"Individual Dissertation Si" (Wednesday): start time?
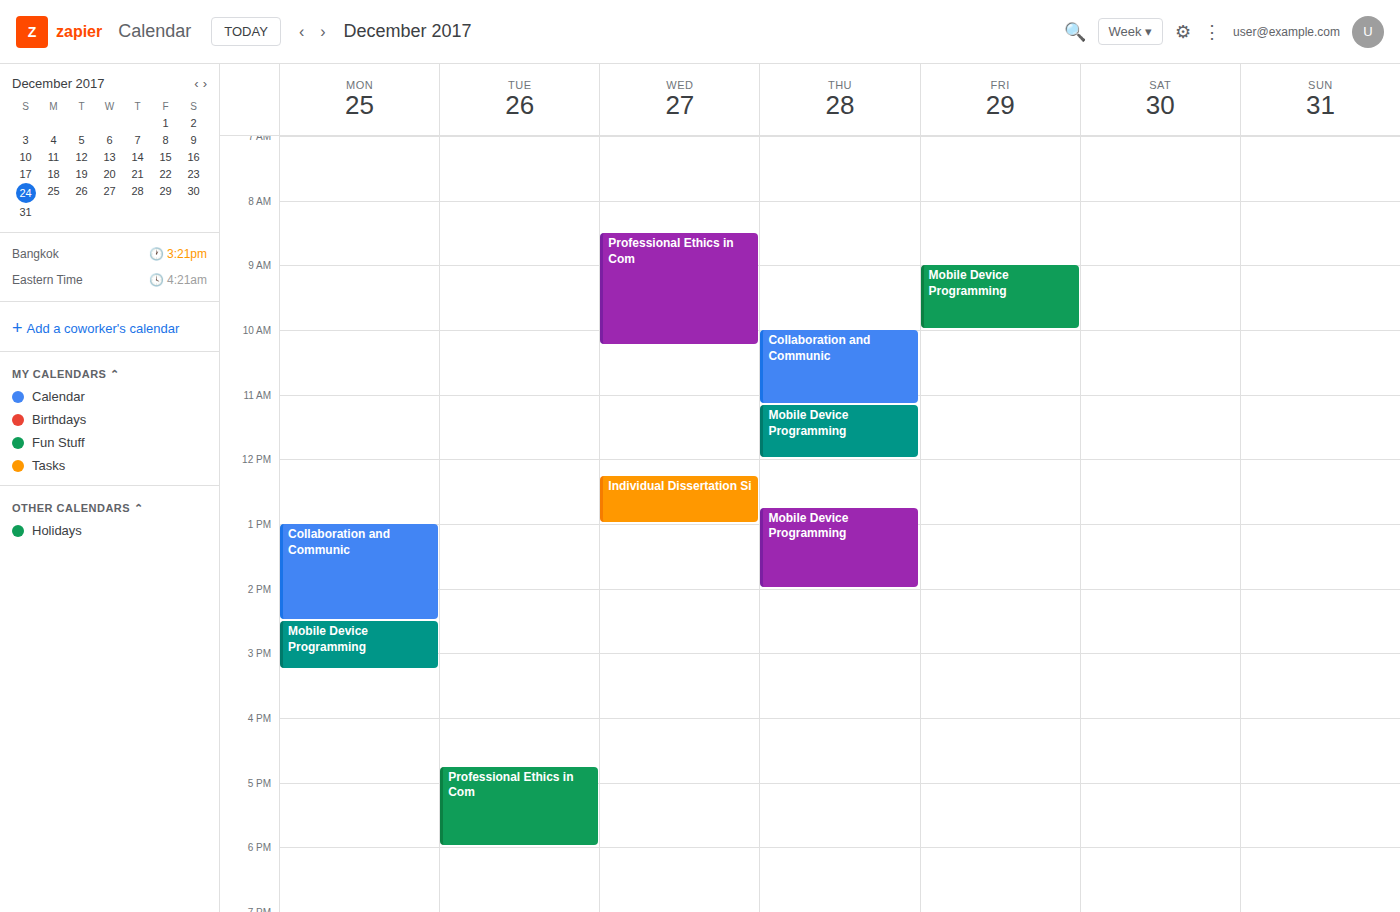
12:15 PM